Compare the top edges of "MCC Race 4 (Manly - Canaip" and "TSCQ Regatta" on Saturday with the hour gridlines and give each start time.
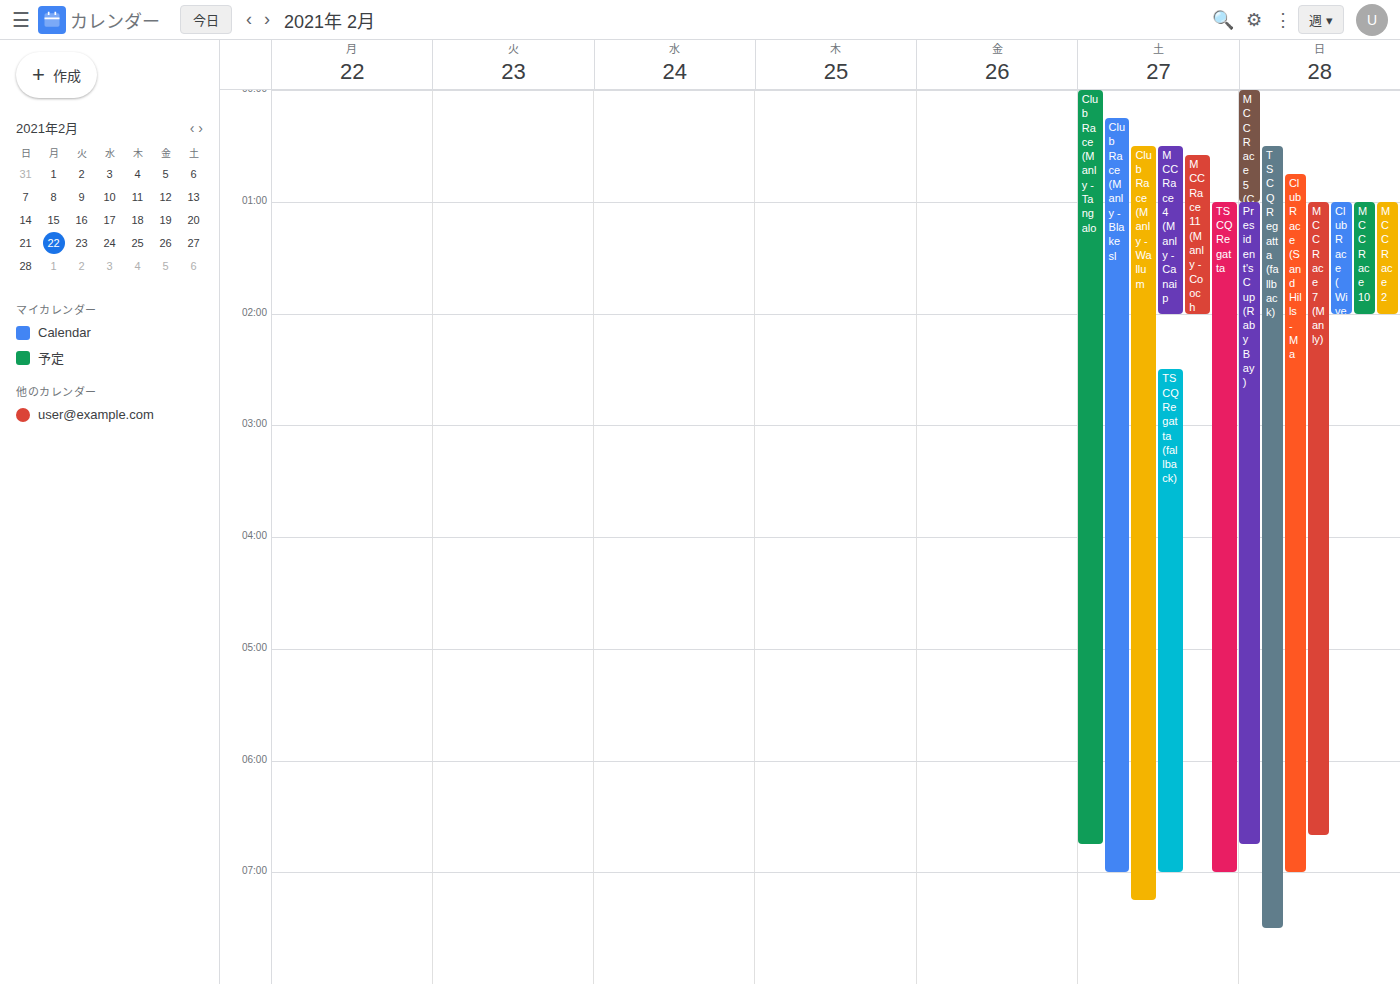
"MCC Race 4 (Manly - Canaip": 12:30 AM, halfway between the 12 AM and 1 AM lines. "TSCQ Regatta": 1:00 AM, exactly on the 1 AM line.